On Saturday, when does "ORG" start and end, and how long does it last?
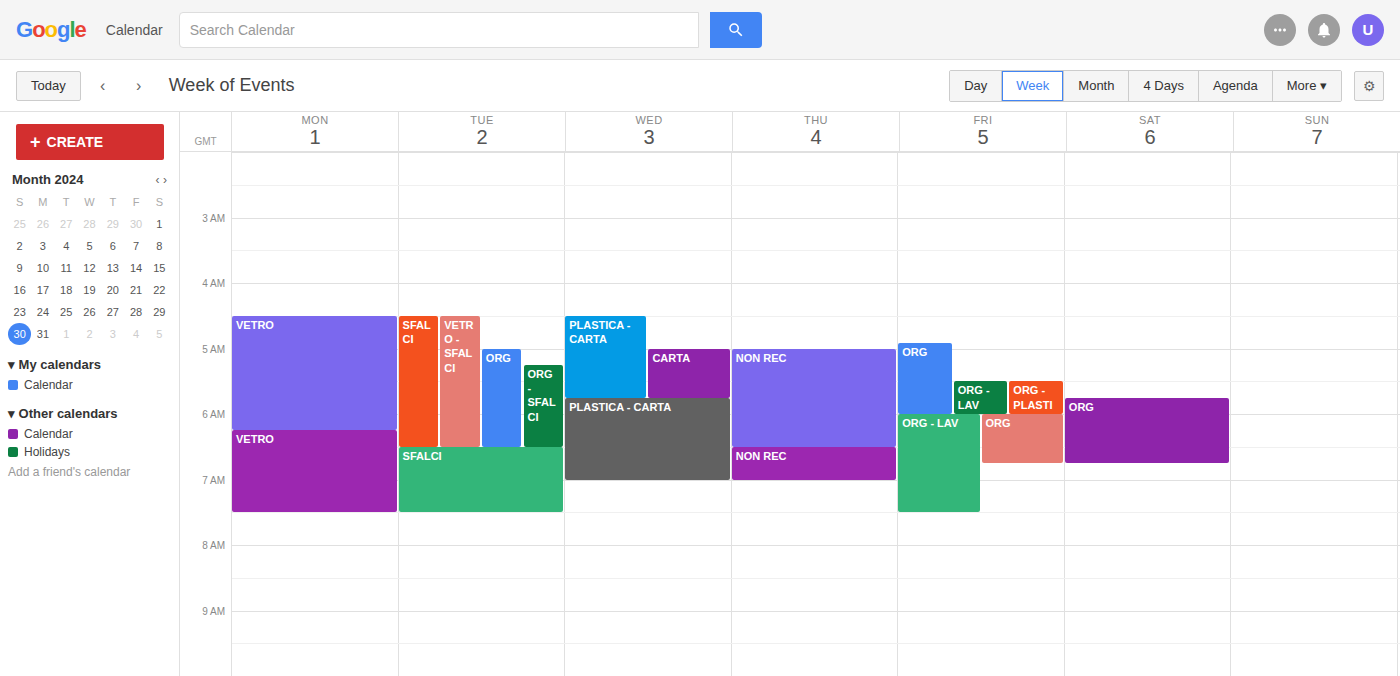
5:45 AM to 6:45 AM, 1 hour